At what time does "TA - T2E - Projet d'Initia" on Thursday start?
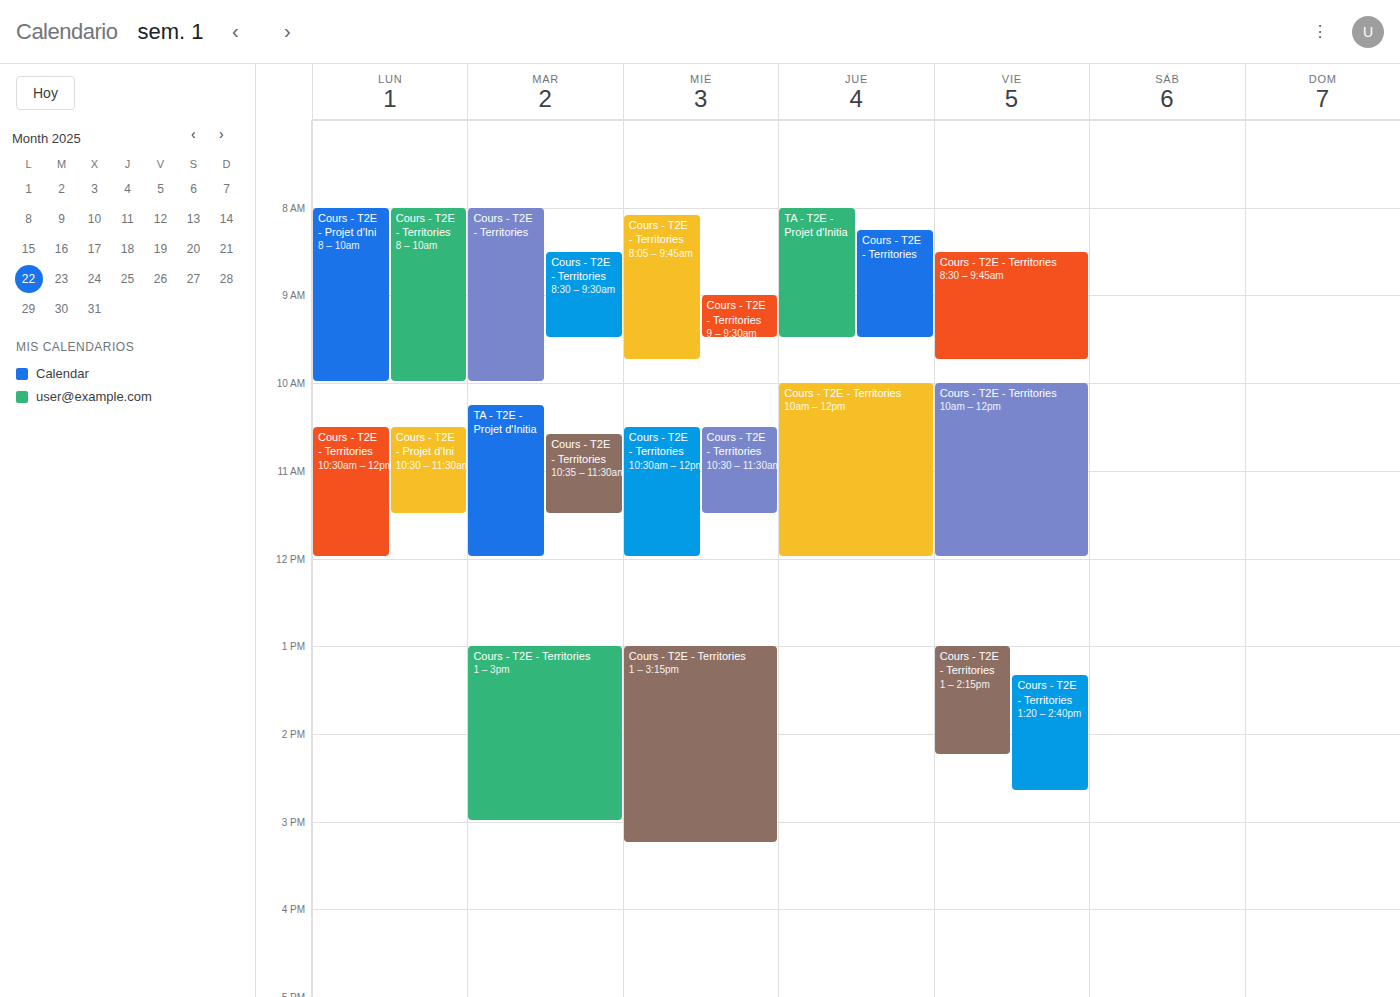
8:00 AM